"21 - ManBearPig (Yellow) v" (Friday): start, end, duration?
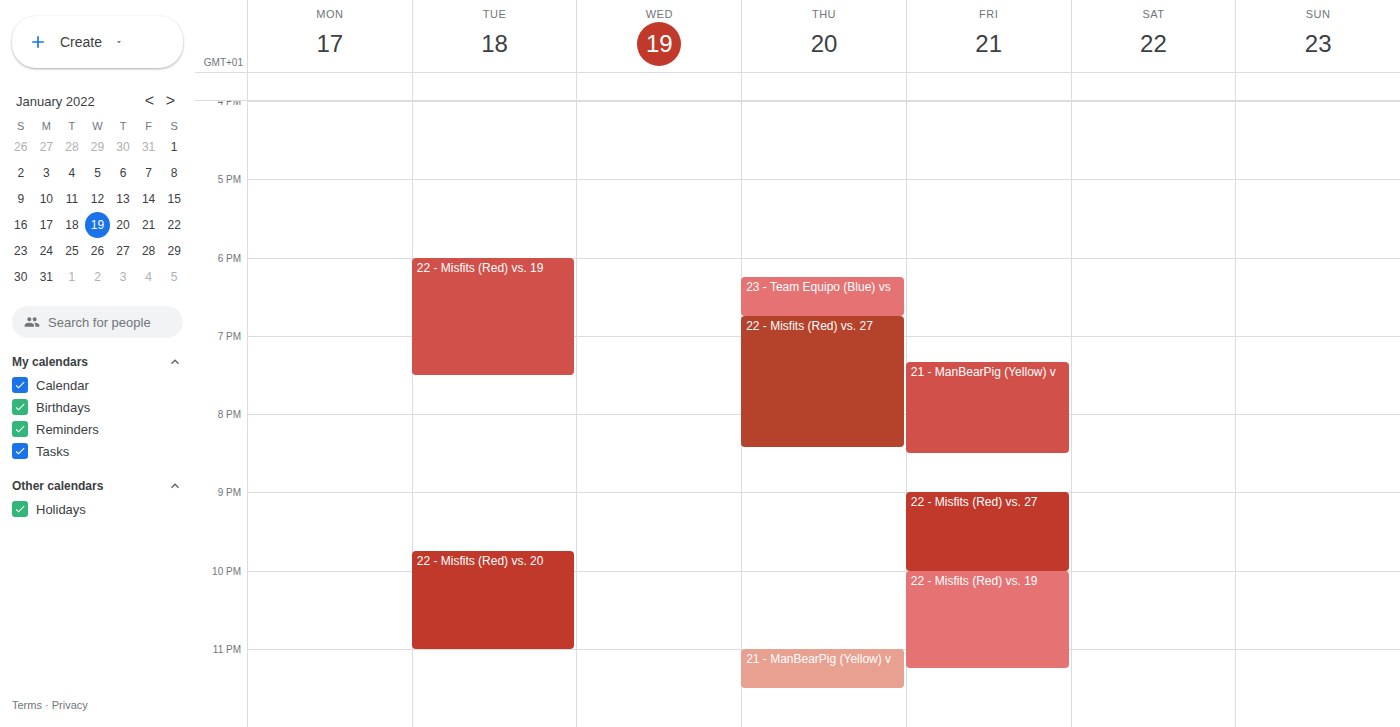
7:20 PM to 8:30 PM, 1 hour 10 minutes